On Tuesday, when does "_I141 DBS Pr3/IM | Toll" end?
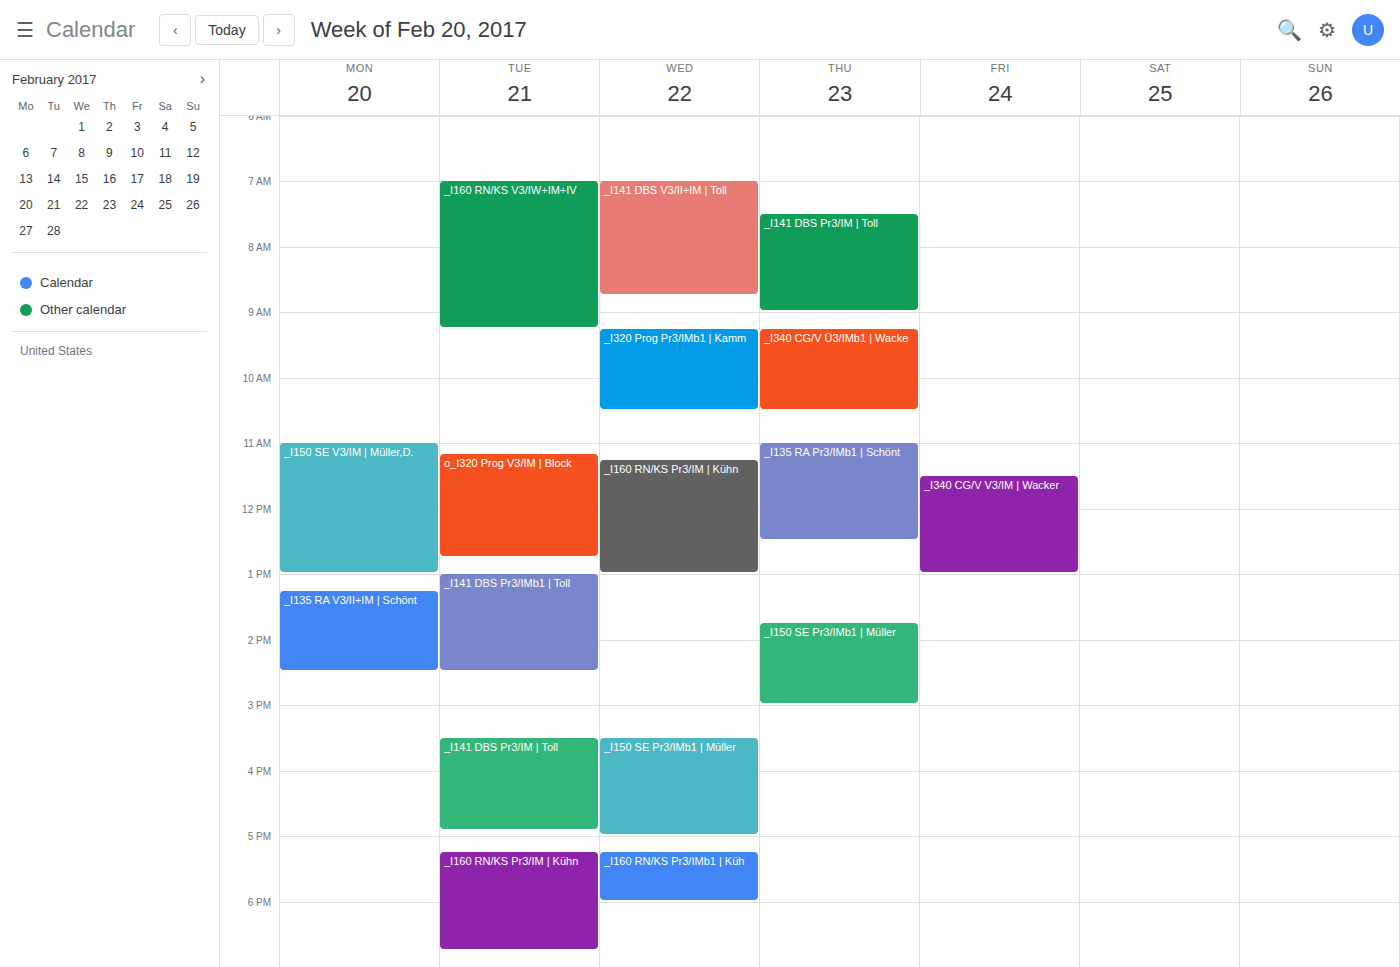
4:55 PM